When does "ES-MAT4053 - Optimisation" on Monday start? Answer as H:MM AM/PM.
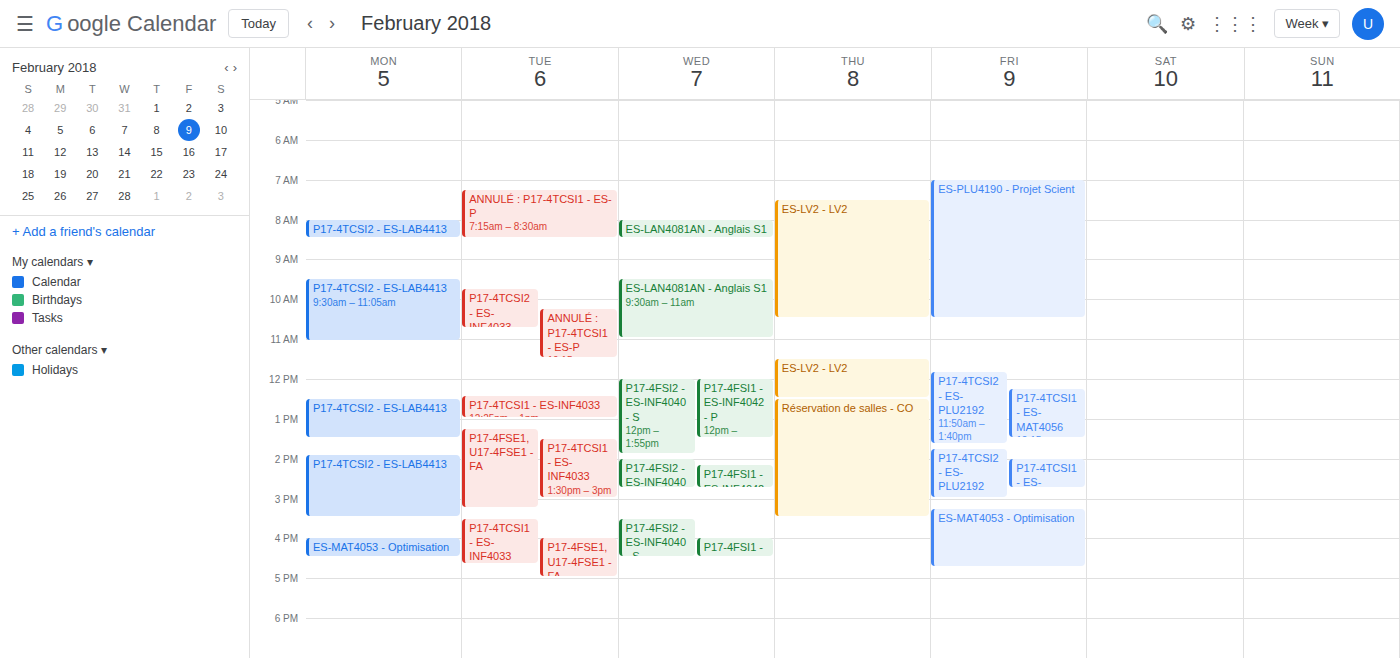
4:00 PM